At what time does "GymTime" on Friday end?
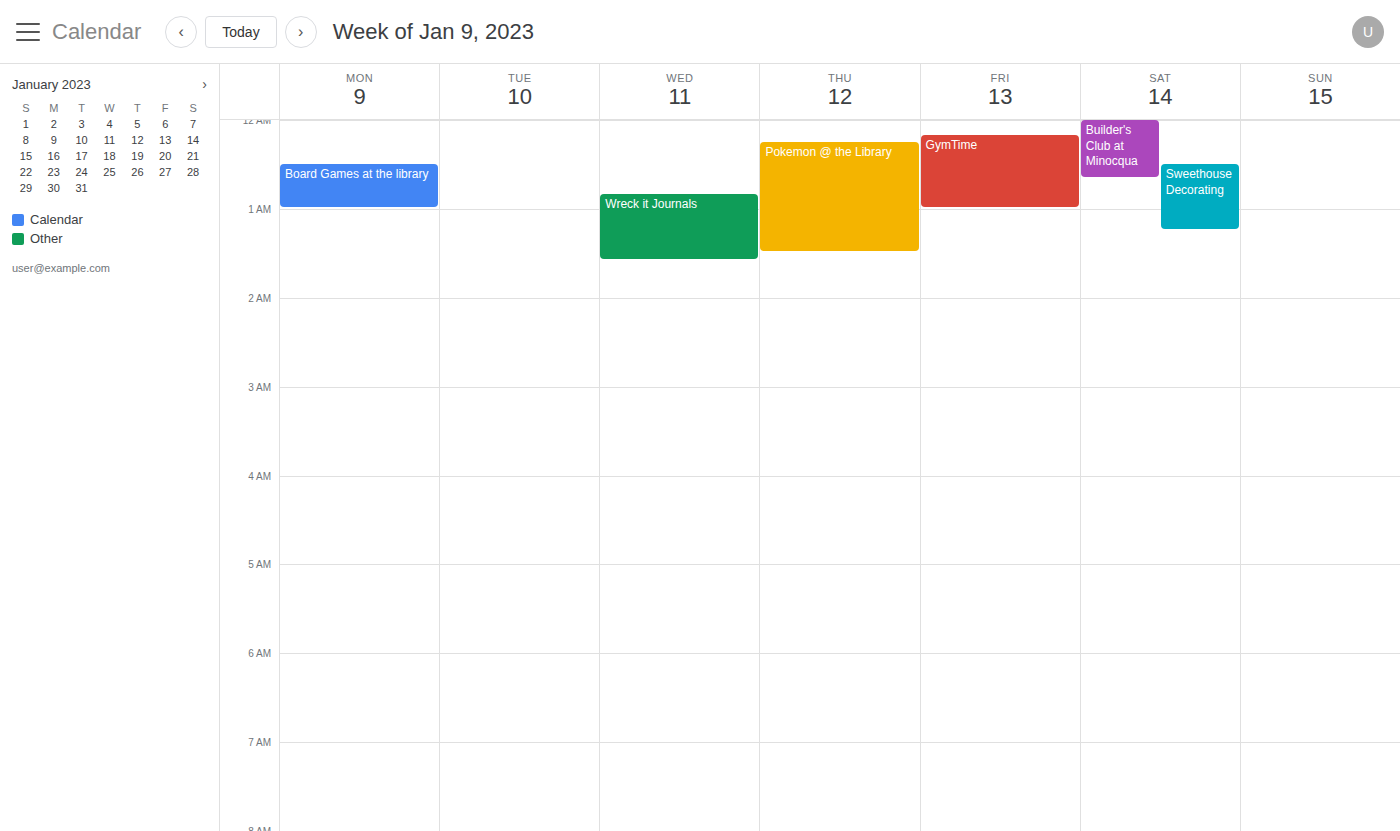
1:00 AM